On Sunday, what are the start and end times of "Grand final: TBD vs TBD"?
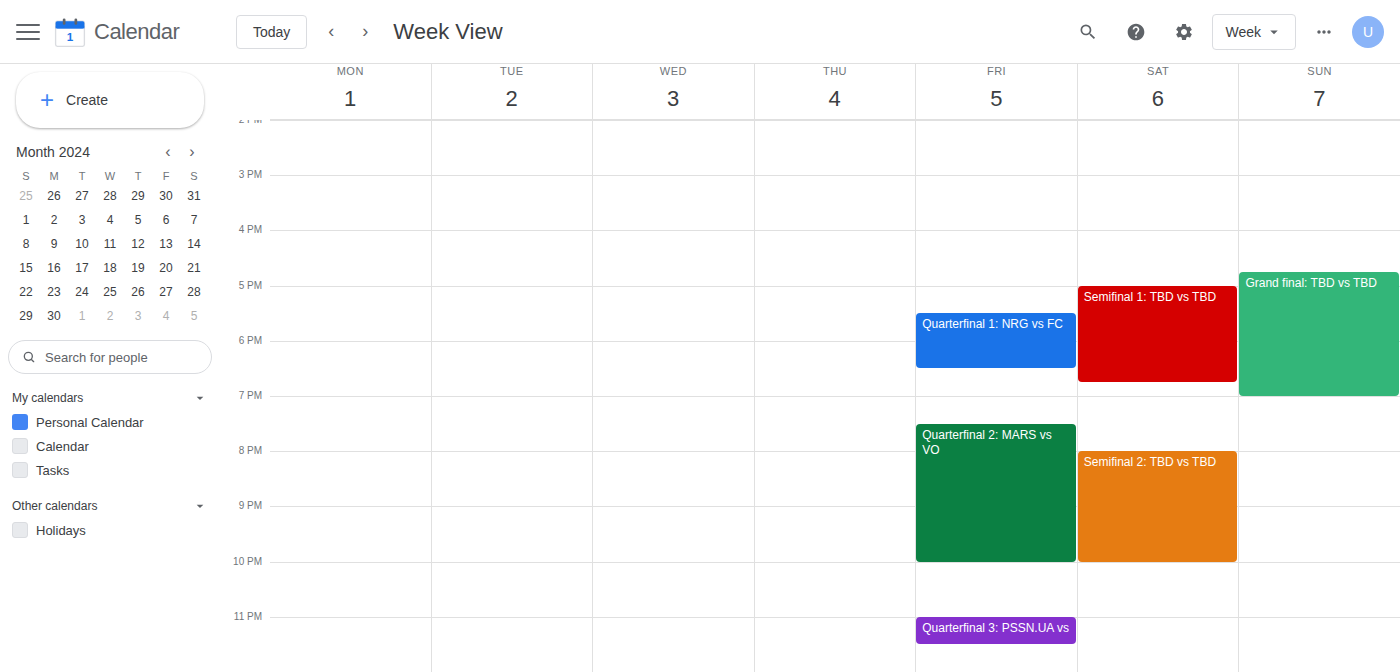
4:45 PM to 7:00 PM